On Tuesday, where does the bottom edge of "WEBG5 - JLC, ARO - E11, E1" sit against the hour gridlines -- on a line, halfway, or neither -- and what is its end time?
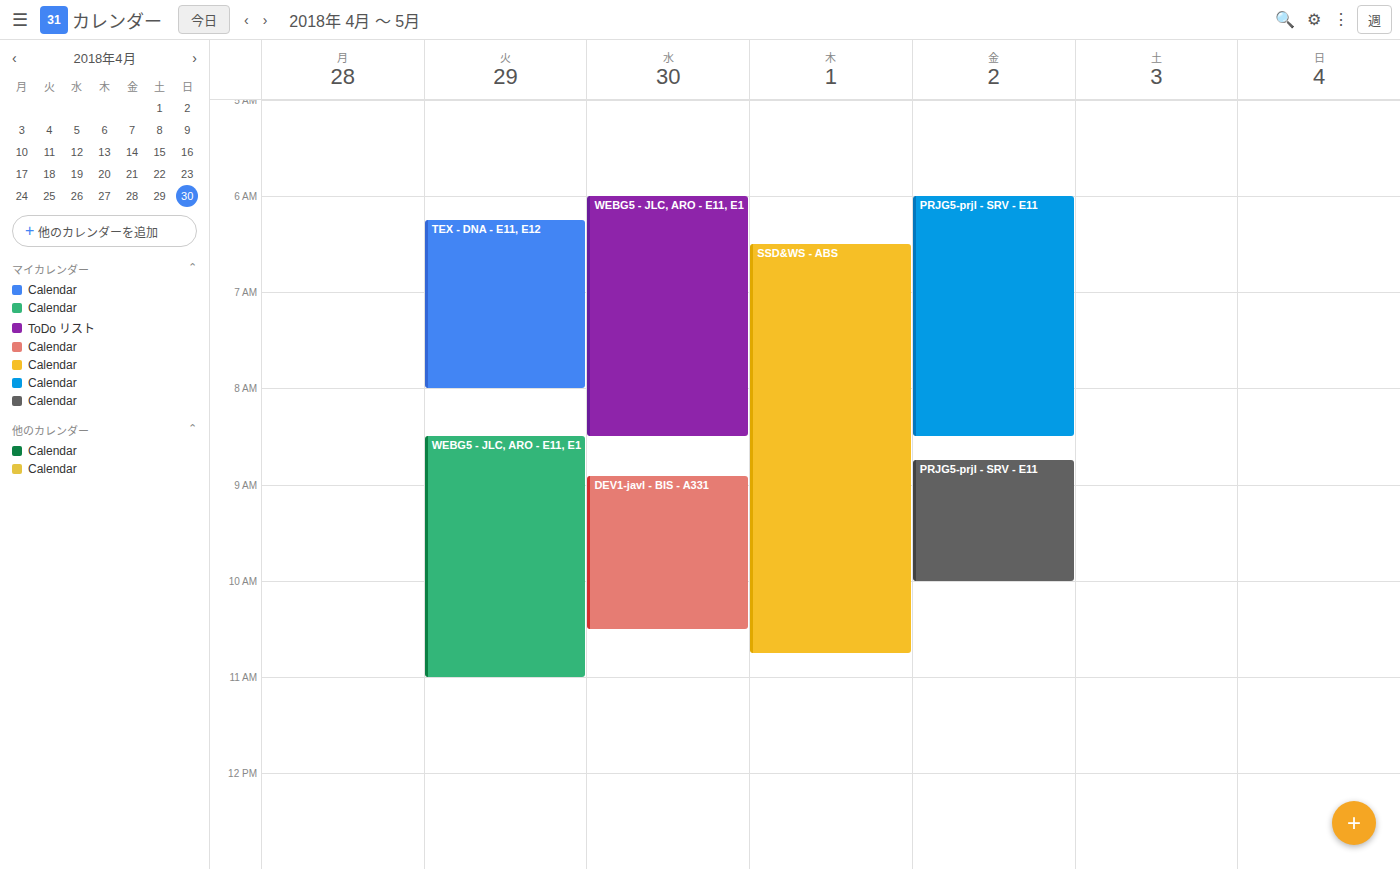
11:00 AM -- exactly on the 11 AM line.